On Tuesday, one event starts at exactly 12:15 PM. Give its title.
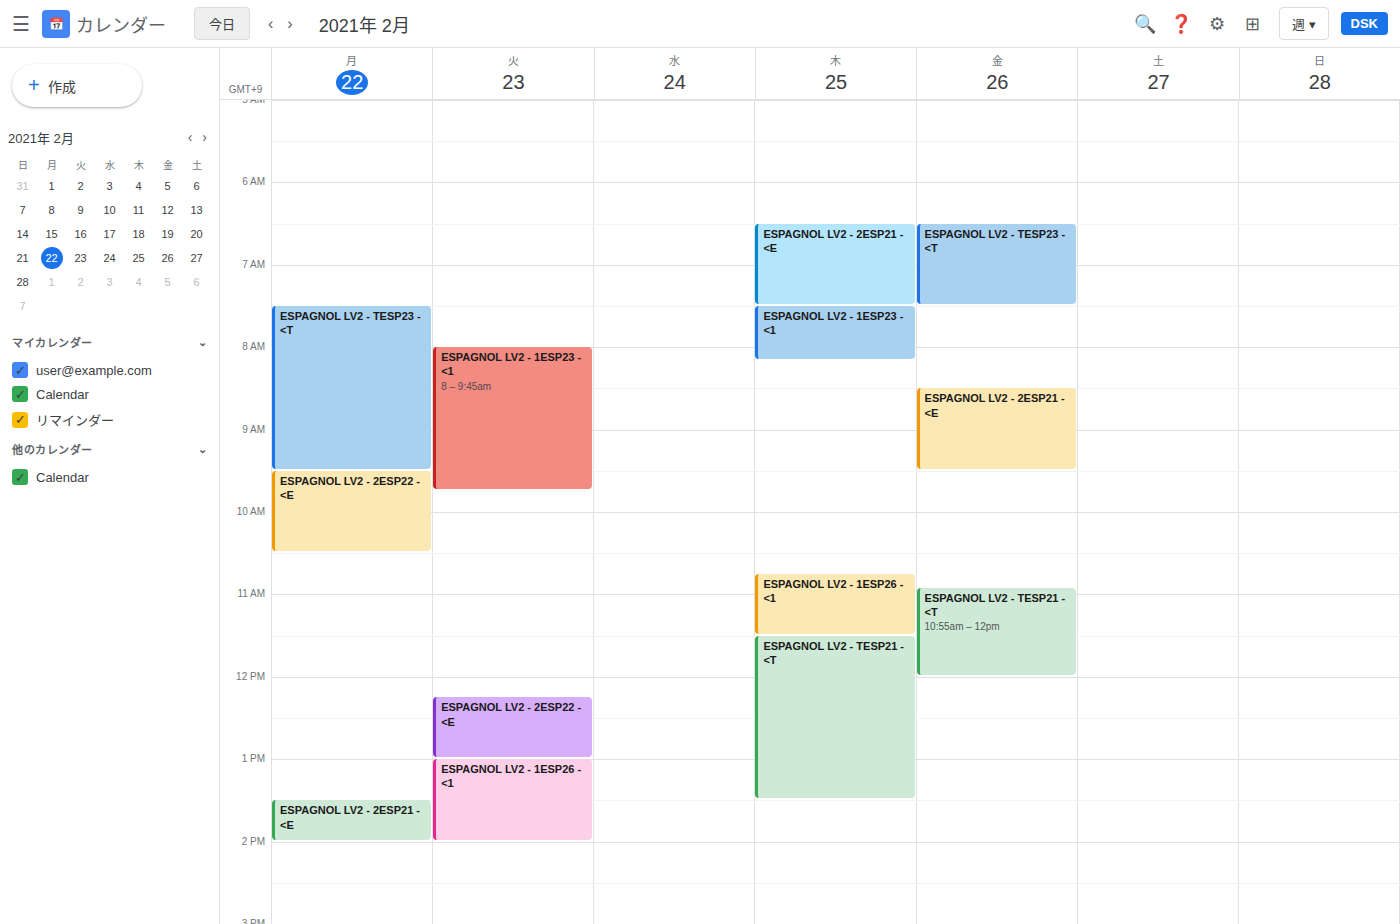
"ESPAGNOL LV2 - 2ESP22 - <E"